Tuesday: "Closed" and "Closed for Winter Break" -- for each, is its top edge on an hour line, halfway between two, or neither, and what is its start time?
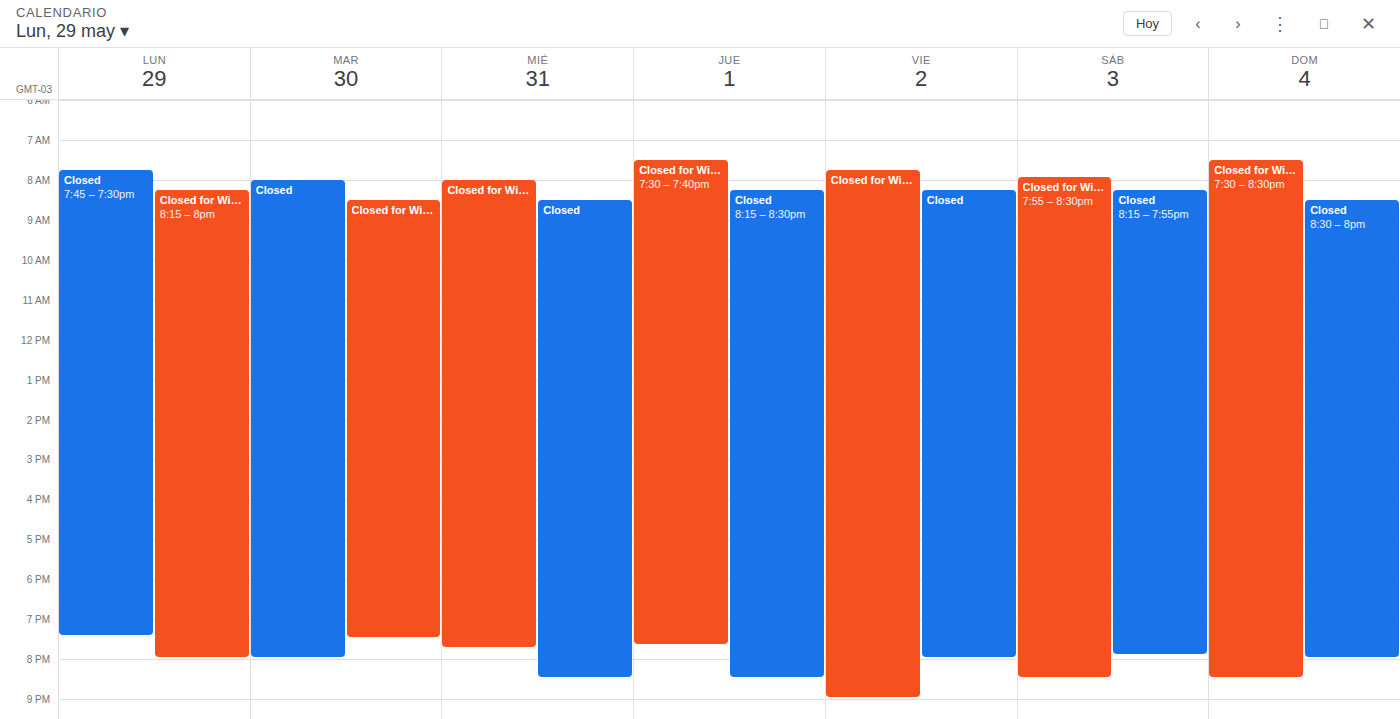
"Closed": 8:00 AM, exactly on the 8 AM line. "Closed for Winter Break": 8:30 AM, halfway between the 8 AM and 9 AM lines.